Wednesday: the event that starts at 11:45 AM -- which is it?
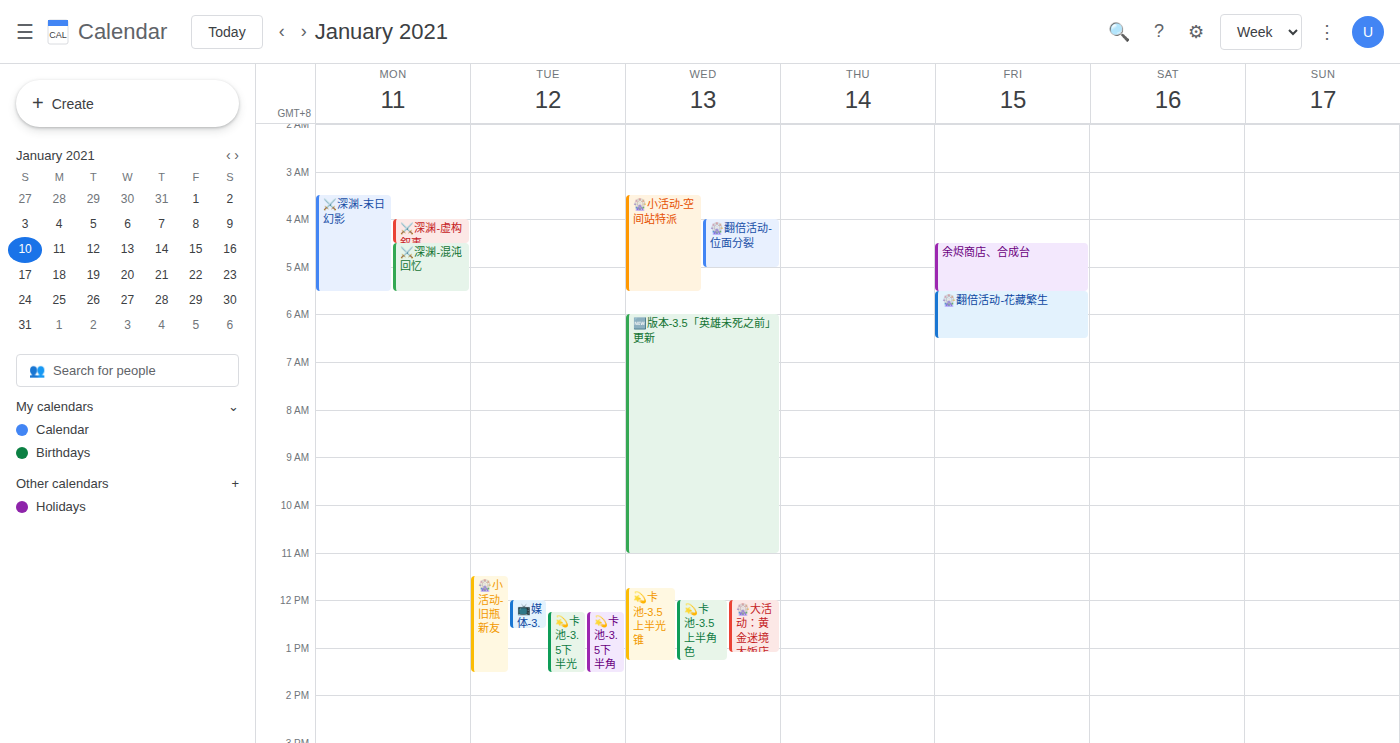
"💫卡池-3.5上半光锥"